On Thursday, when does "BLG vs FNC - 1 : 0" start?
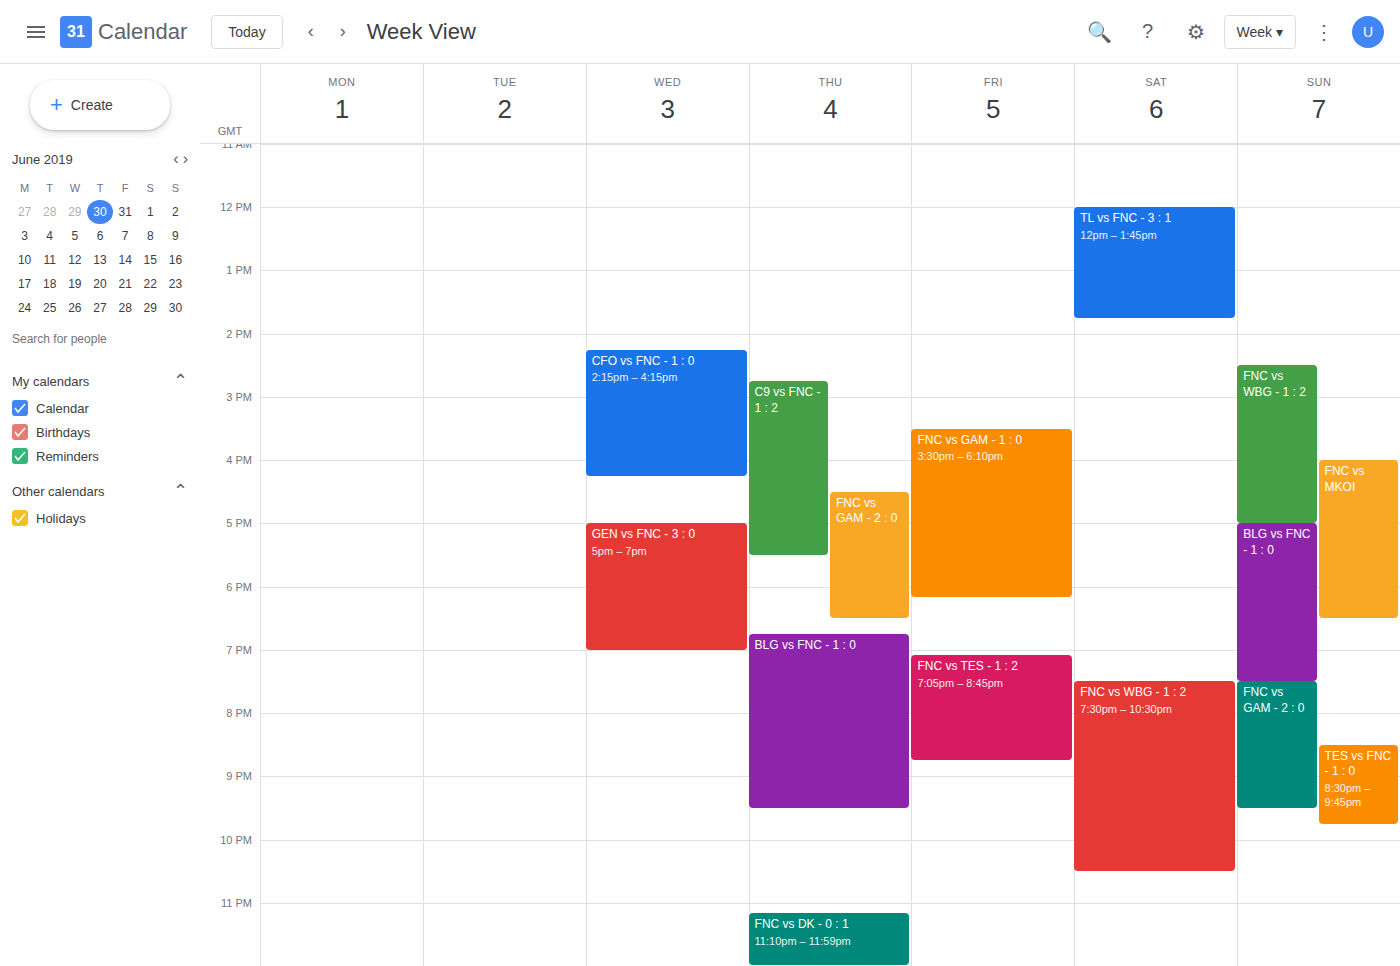
6:45 PM